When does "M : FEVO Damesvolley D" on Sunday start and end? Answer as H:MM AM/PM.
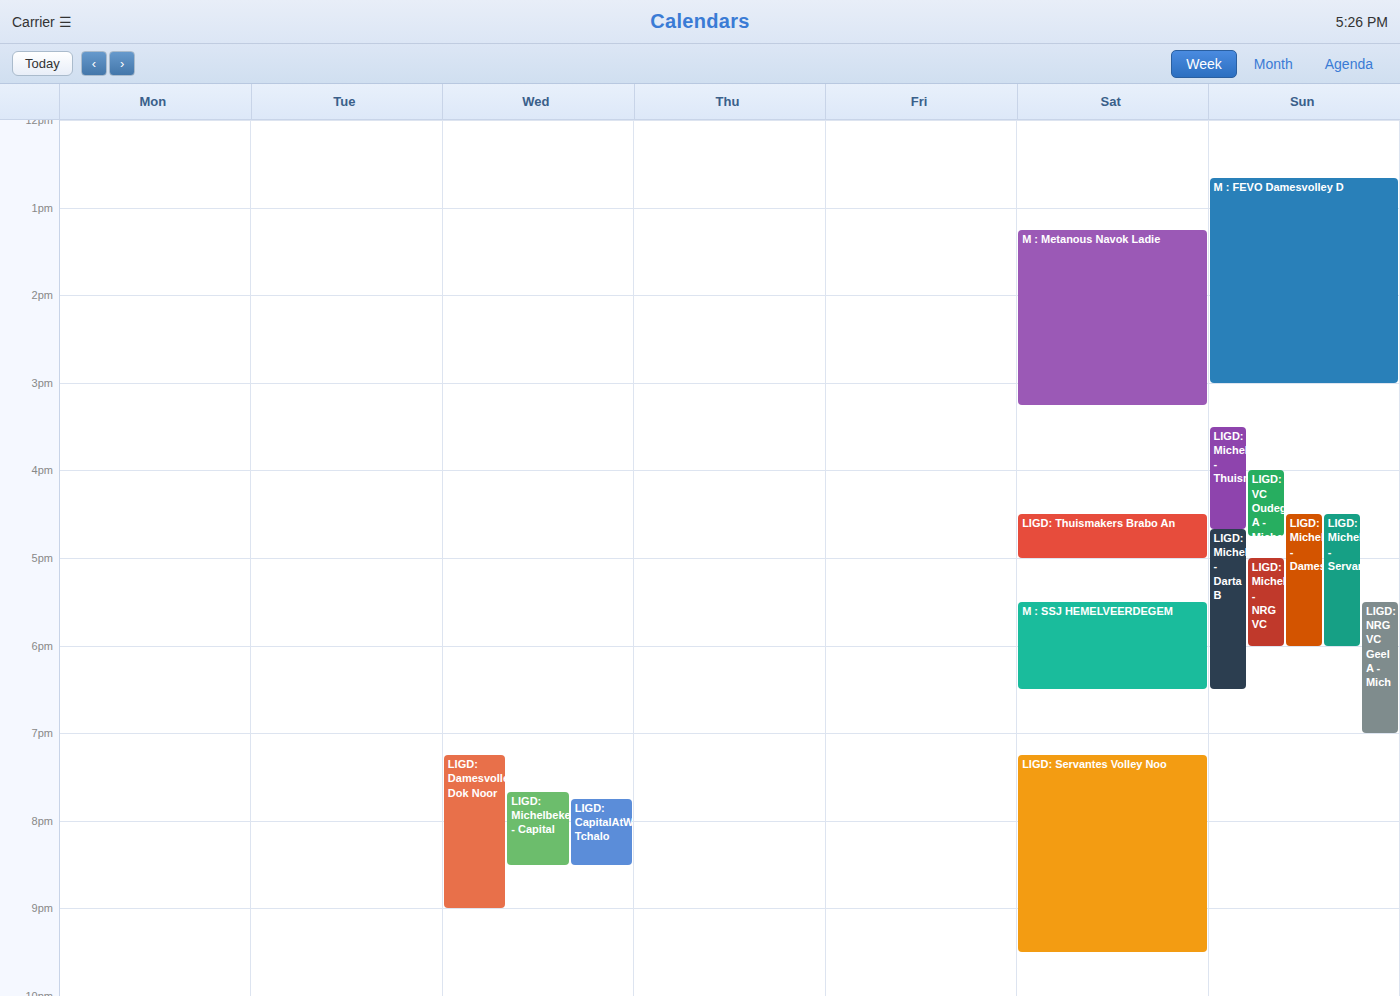
12:40 PM to 3:00 PM